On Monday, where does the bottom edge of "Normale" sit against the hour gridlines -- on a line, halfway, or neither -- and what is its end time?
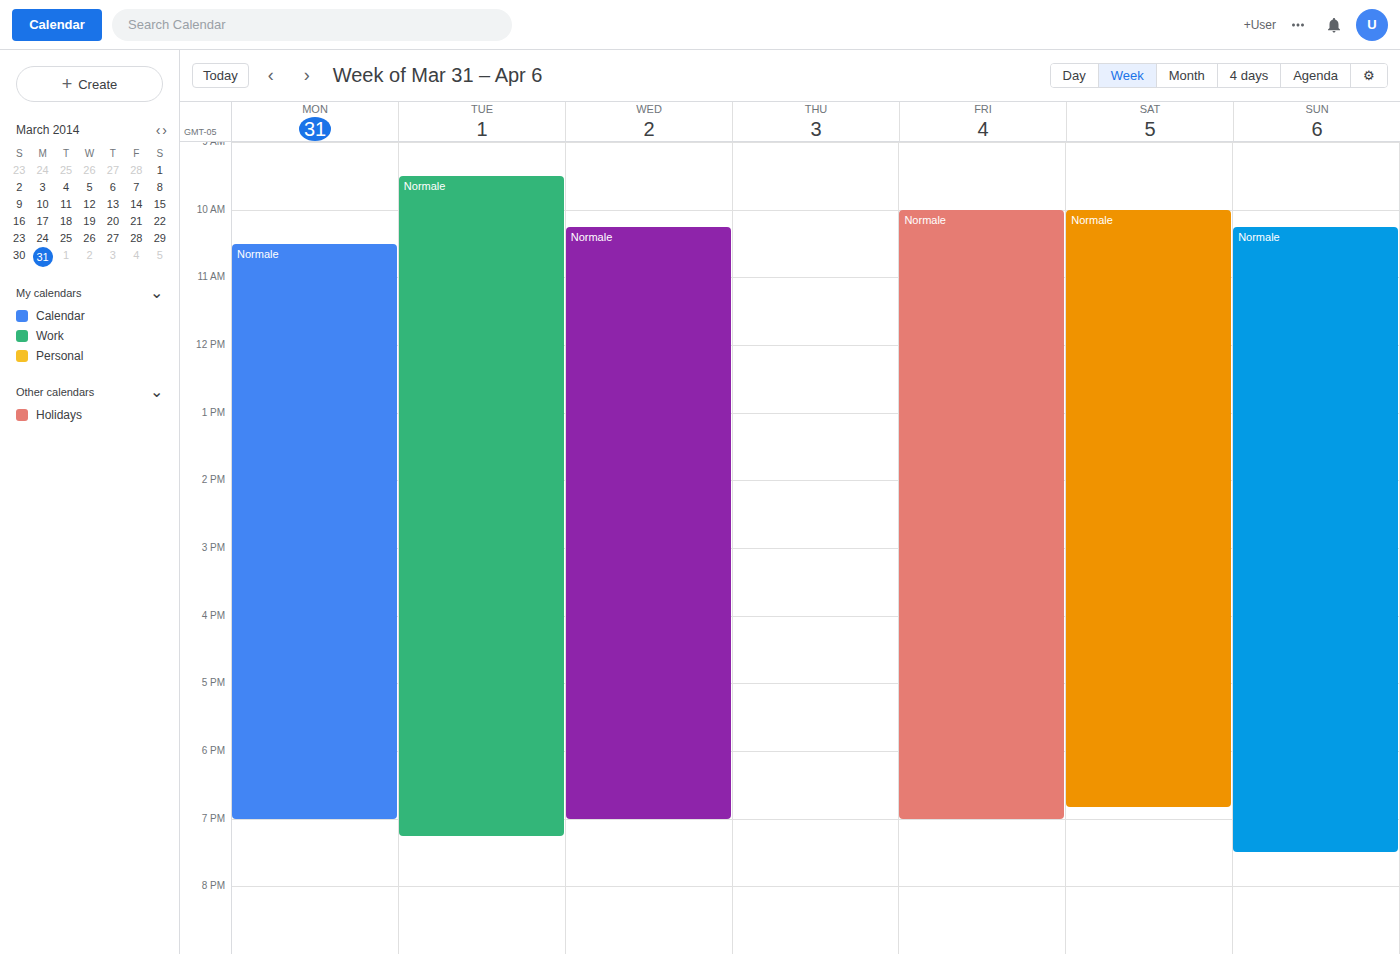
7:00 PM -- exactly on the 7 PM line.